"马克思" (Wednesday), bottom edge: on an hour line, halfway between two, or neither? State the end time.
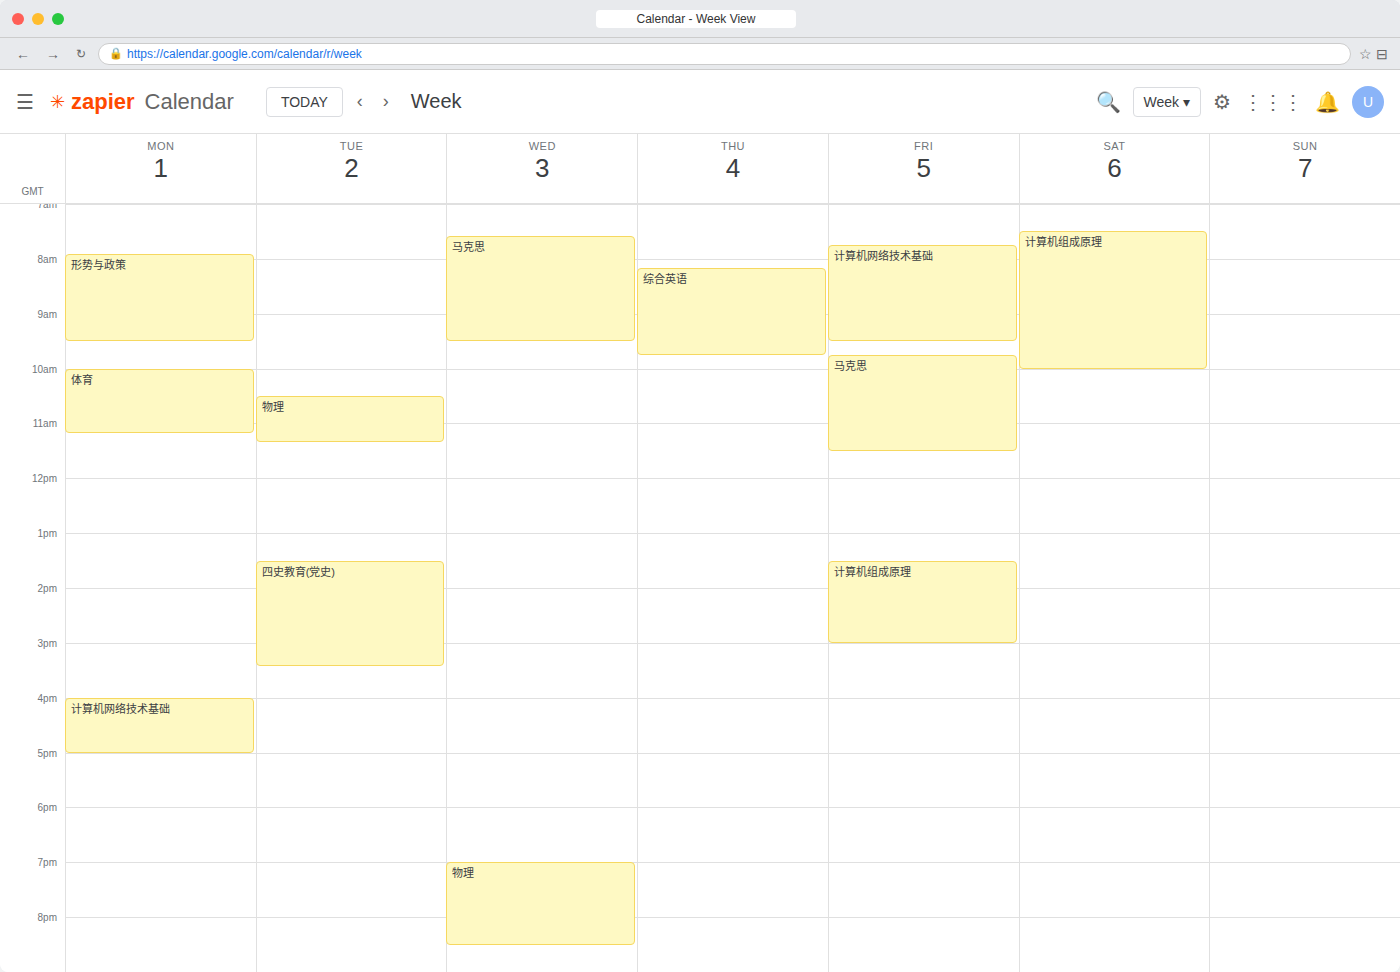
9:30 AM -- halfway between the 9 AM and 10 AM lines.